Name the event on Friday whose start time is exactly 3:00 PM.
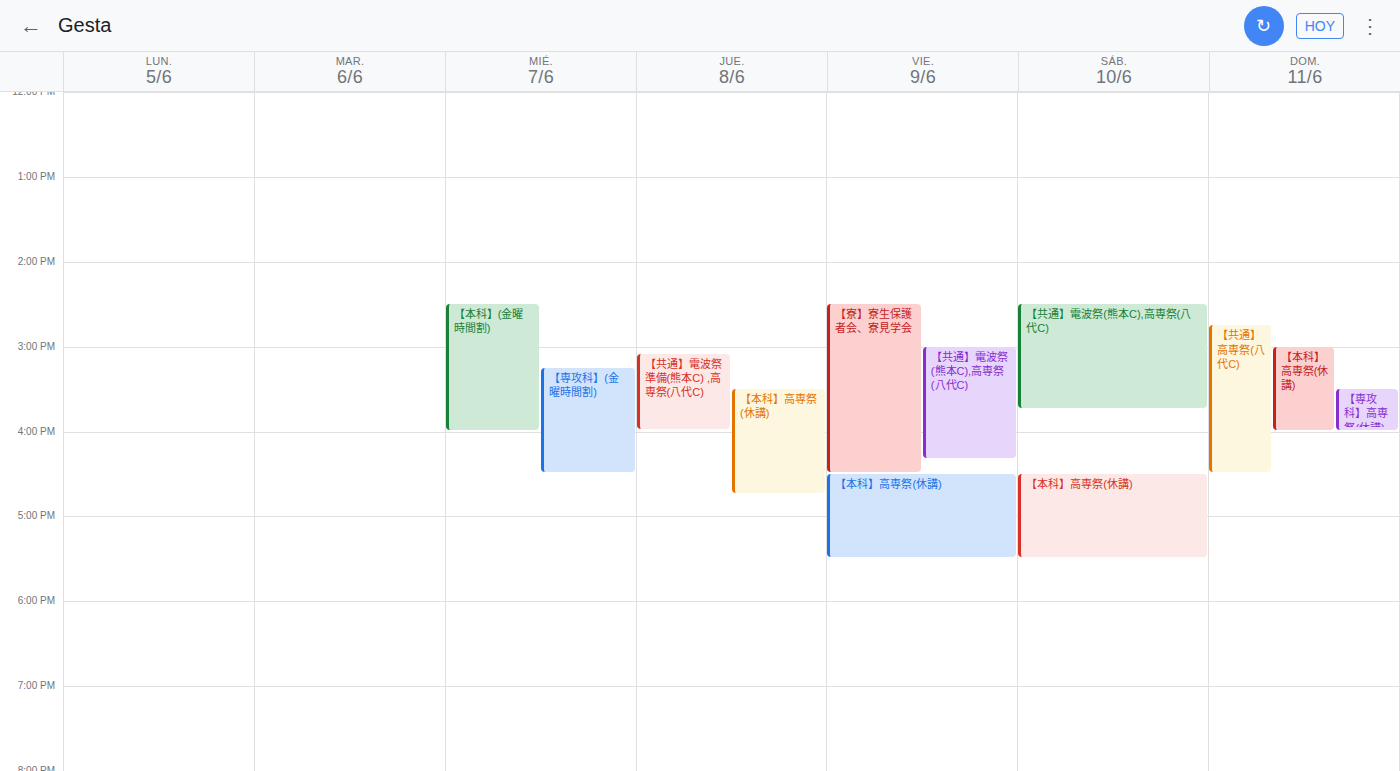
"【共通】電波祭(熊本C),高専祭(八代C)"